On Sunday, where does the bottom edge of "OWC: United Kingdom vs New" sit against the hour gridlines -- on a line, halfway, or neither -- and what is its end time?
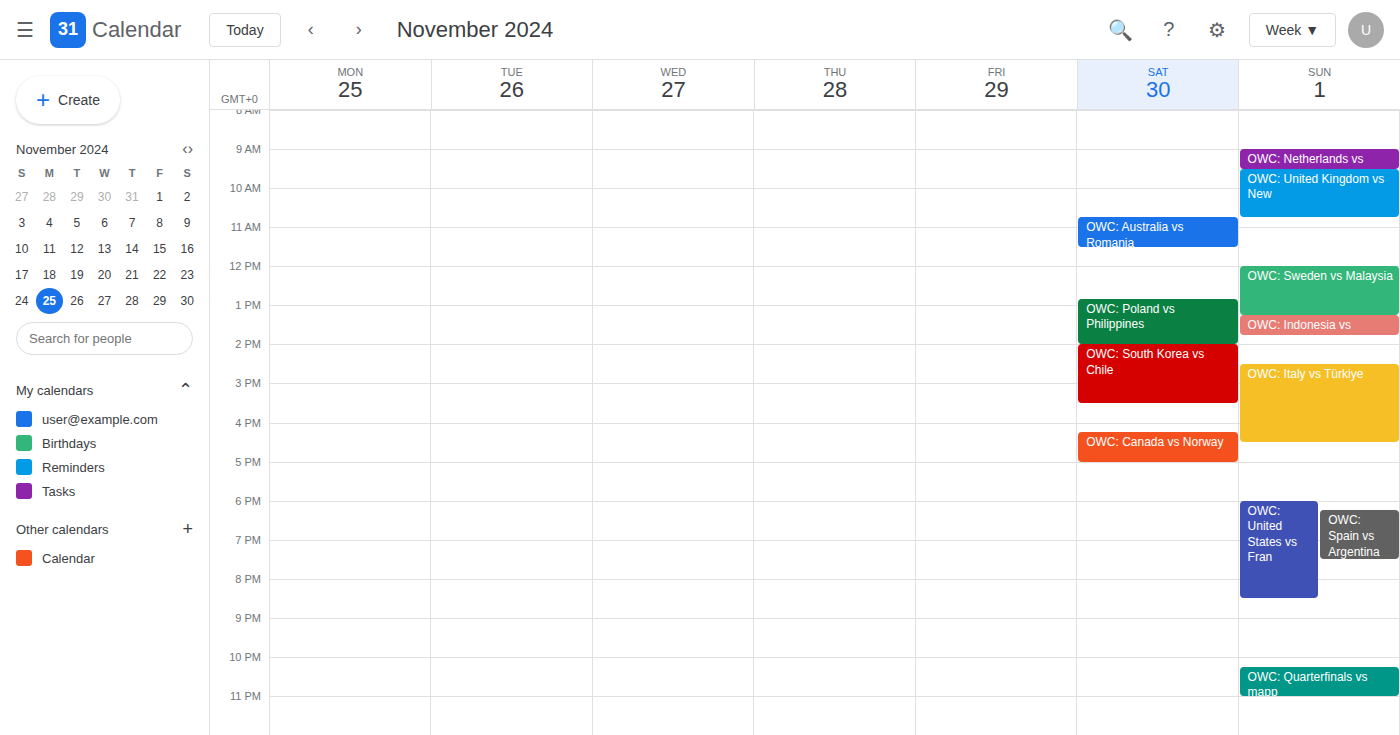
10:45 AM -- neither: three quarters of the way from the 10 AM line to the 11 AM line.